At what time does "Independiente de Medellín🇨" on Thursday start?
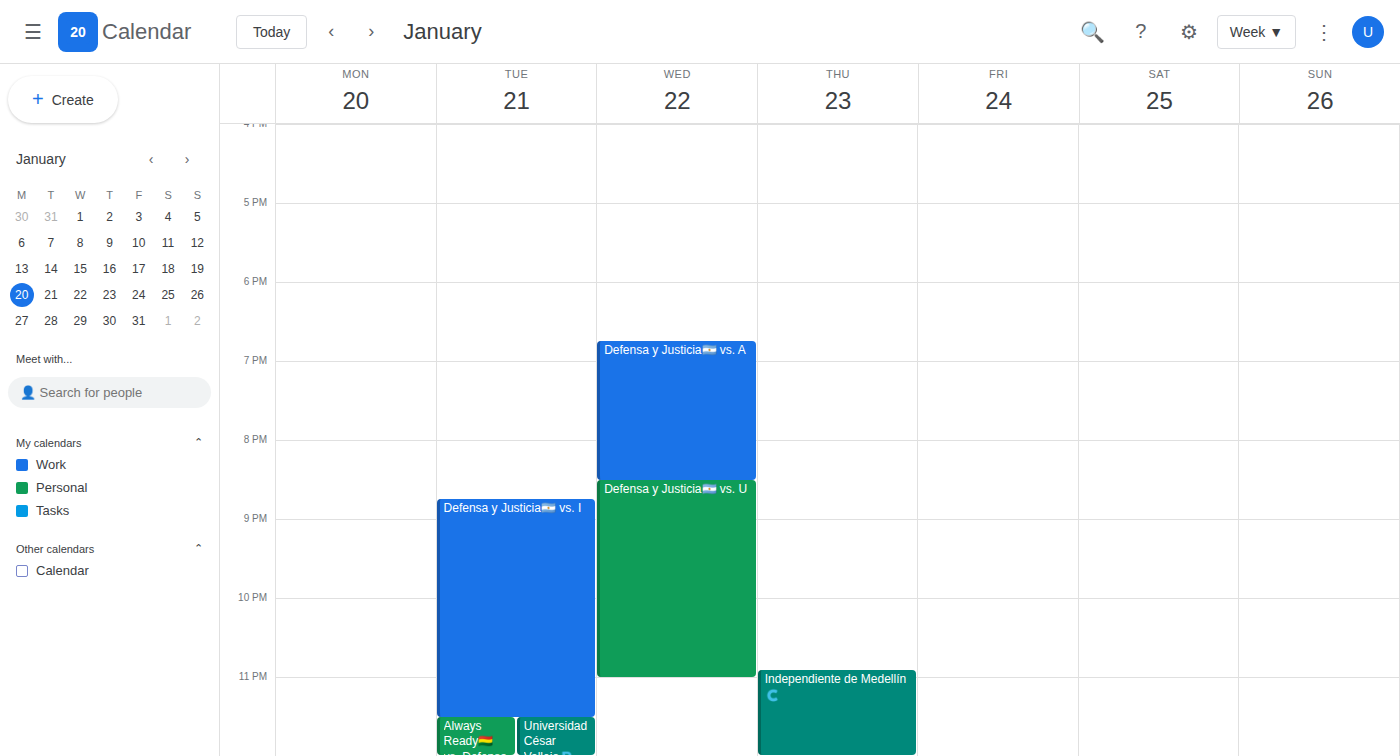
10:55 PM